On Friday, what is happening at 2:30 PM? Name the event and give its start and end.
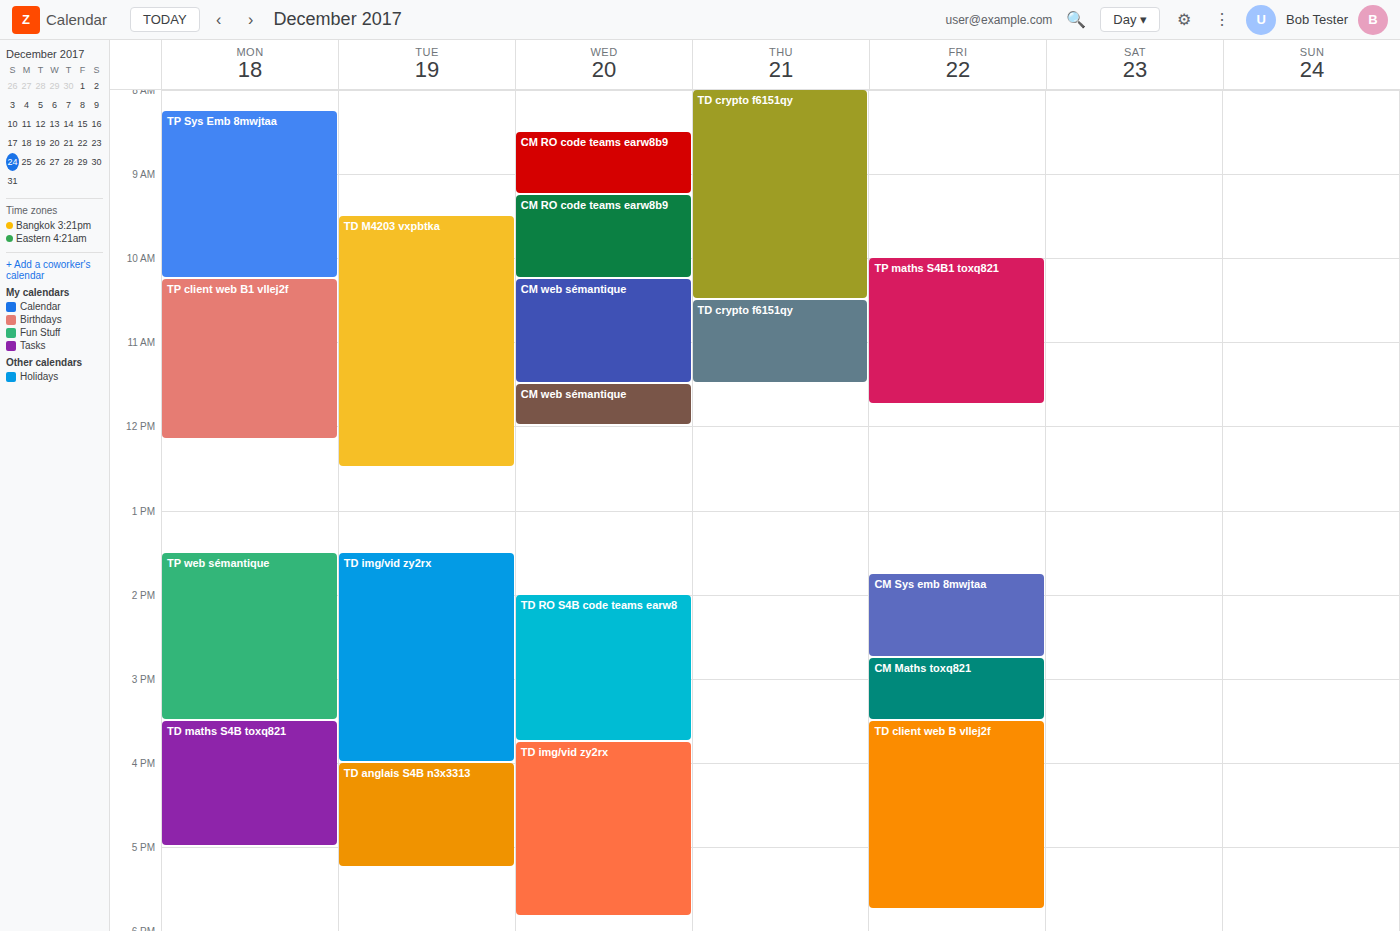
"CM Sys emb 8mwjtaa", 1:45 PM to 2:45 PM